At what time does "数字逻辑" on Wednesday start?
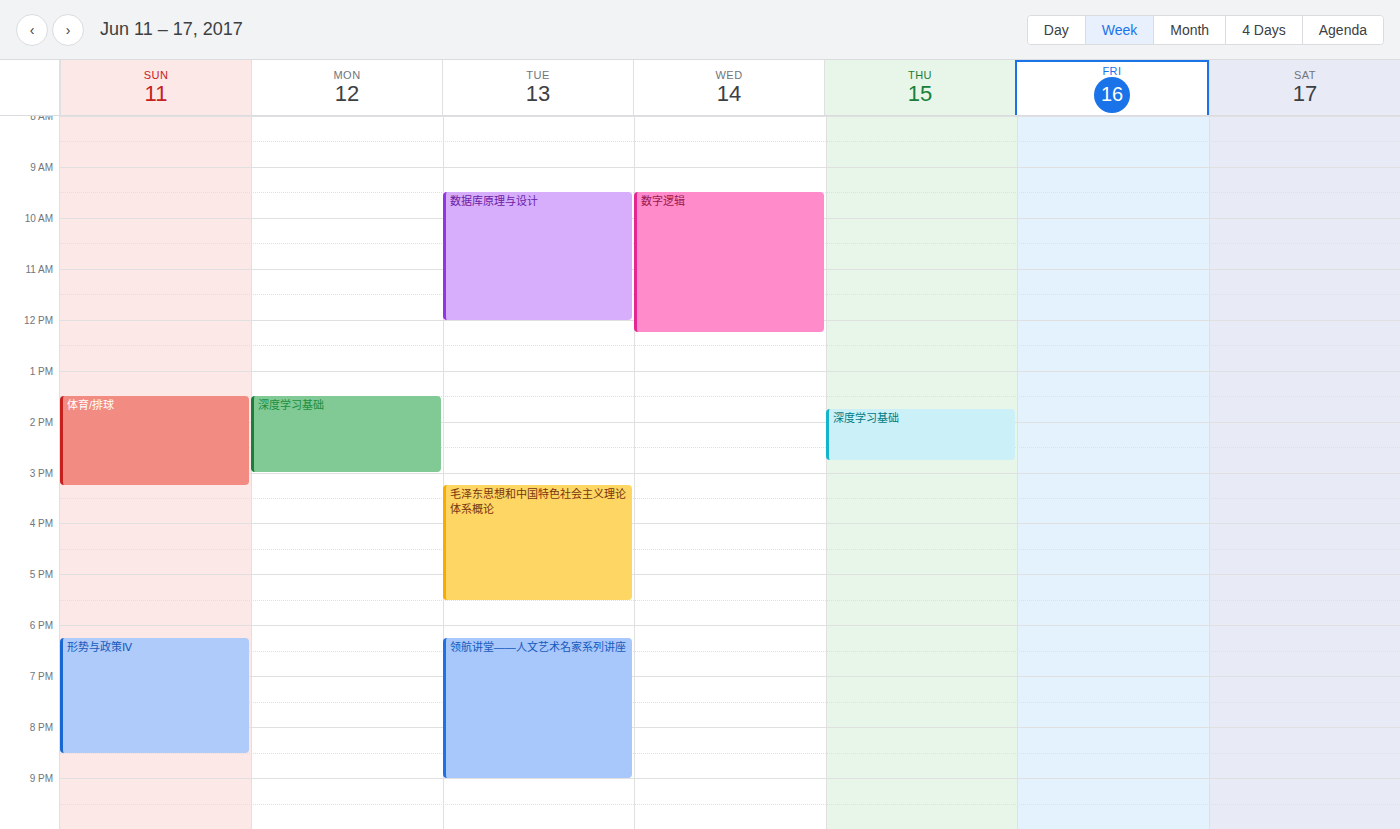
9:30 AM